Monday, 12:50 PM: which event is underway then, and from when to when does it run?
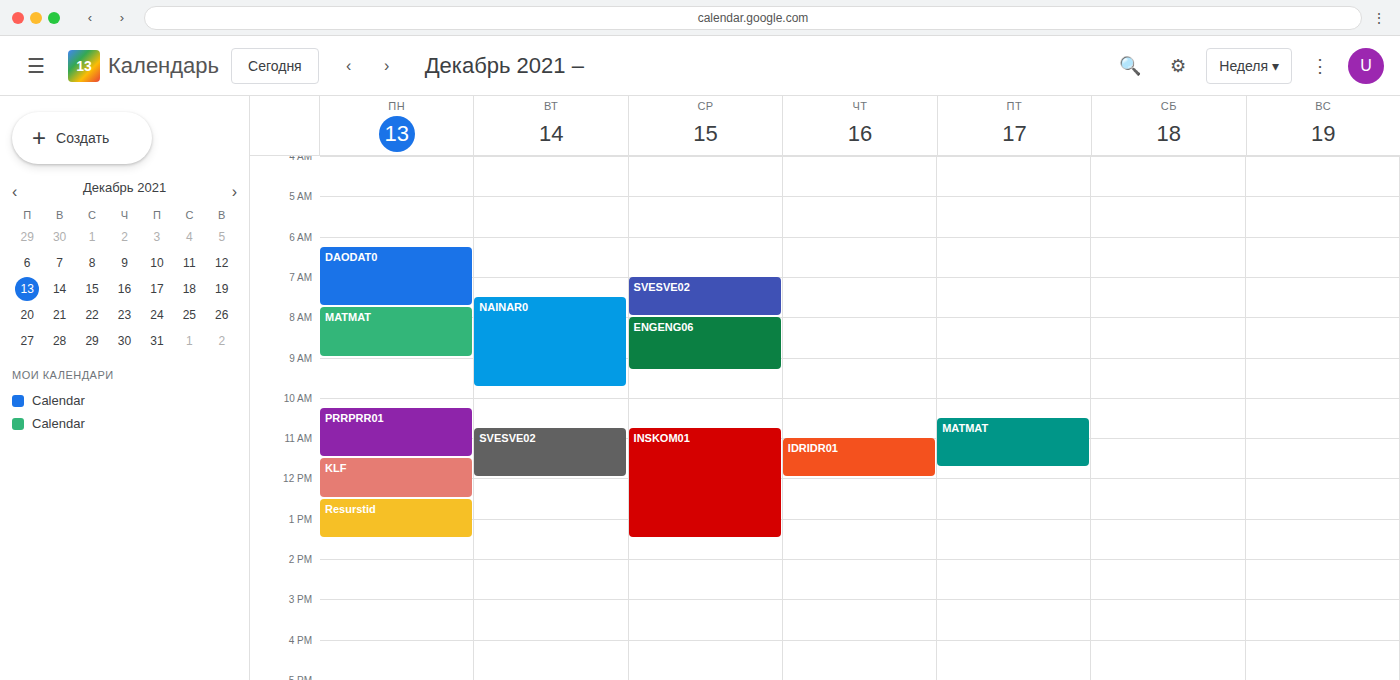
"Resurstid", 12:30 PM to 1:30 PM